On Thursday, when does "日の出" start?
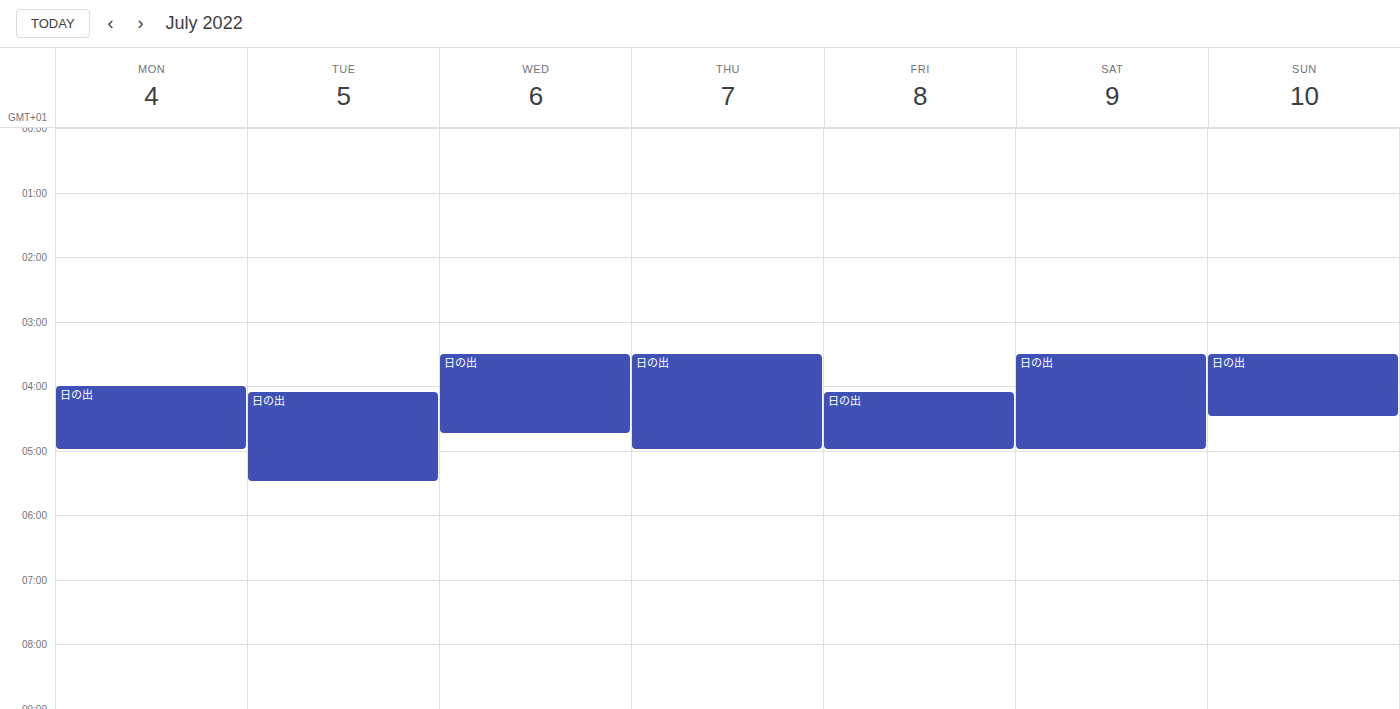
03:30